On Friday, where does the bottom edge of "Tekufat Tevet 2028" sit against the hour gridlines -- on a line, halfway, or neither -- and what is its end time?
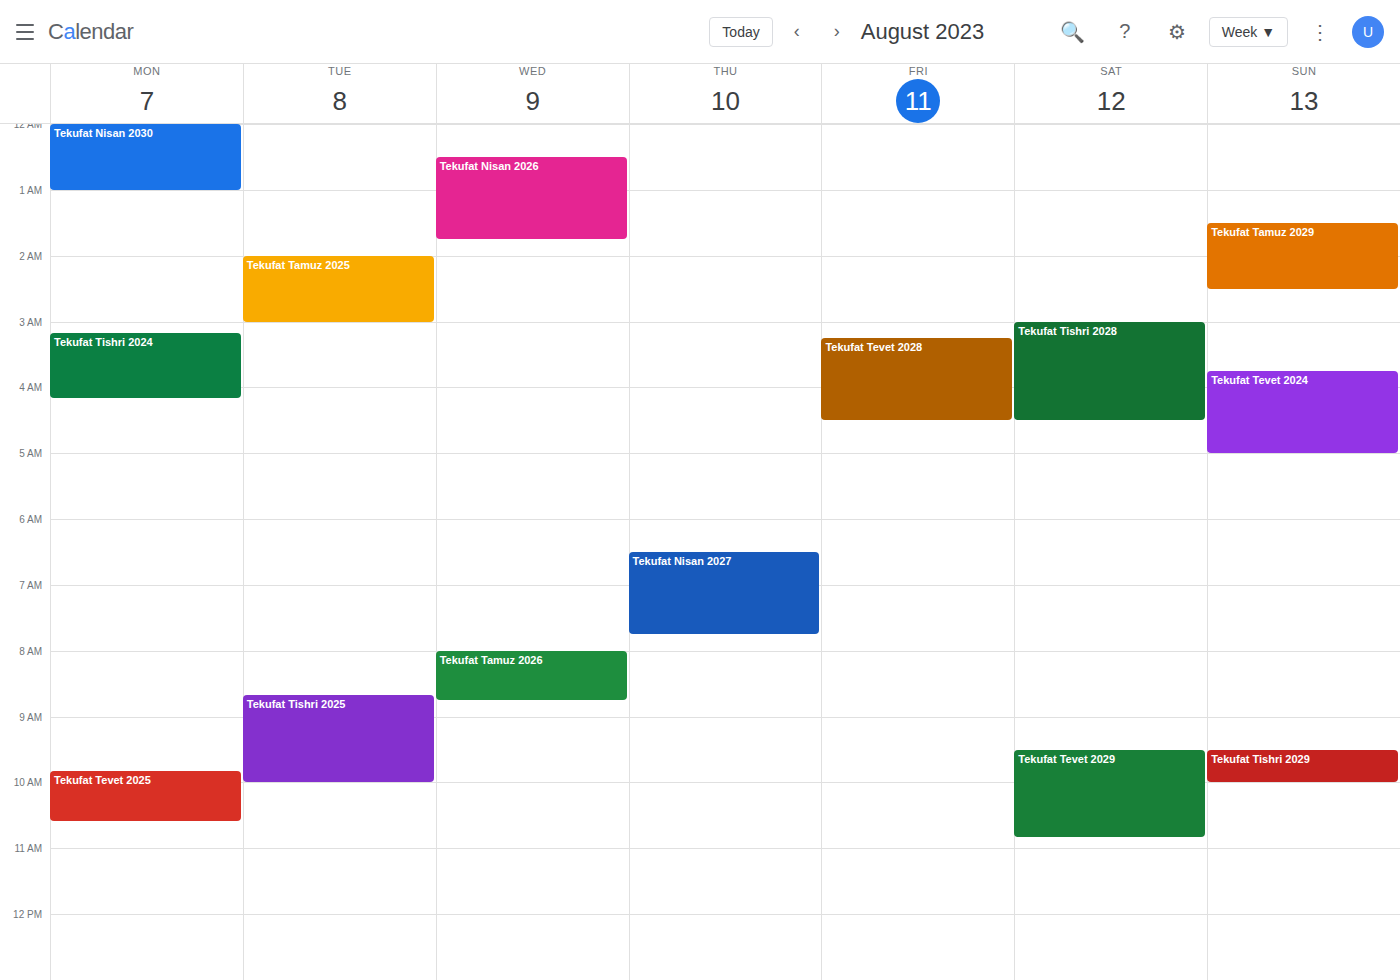
4:30 AM -- halfway between the 4 AM and 5 AM lines.